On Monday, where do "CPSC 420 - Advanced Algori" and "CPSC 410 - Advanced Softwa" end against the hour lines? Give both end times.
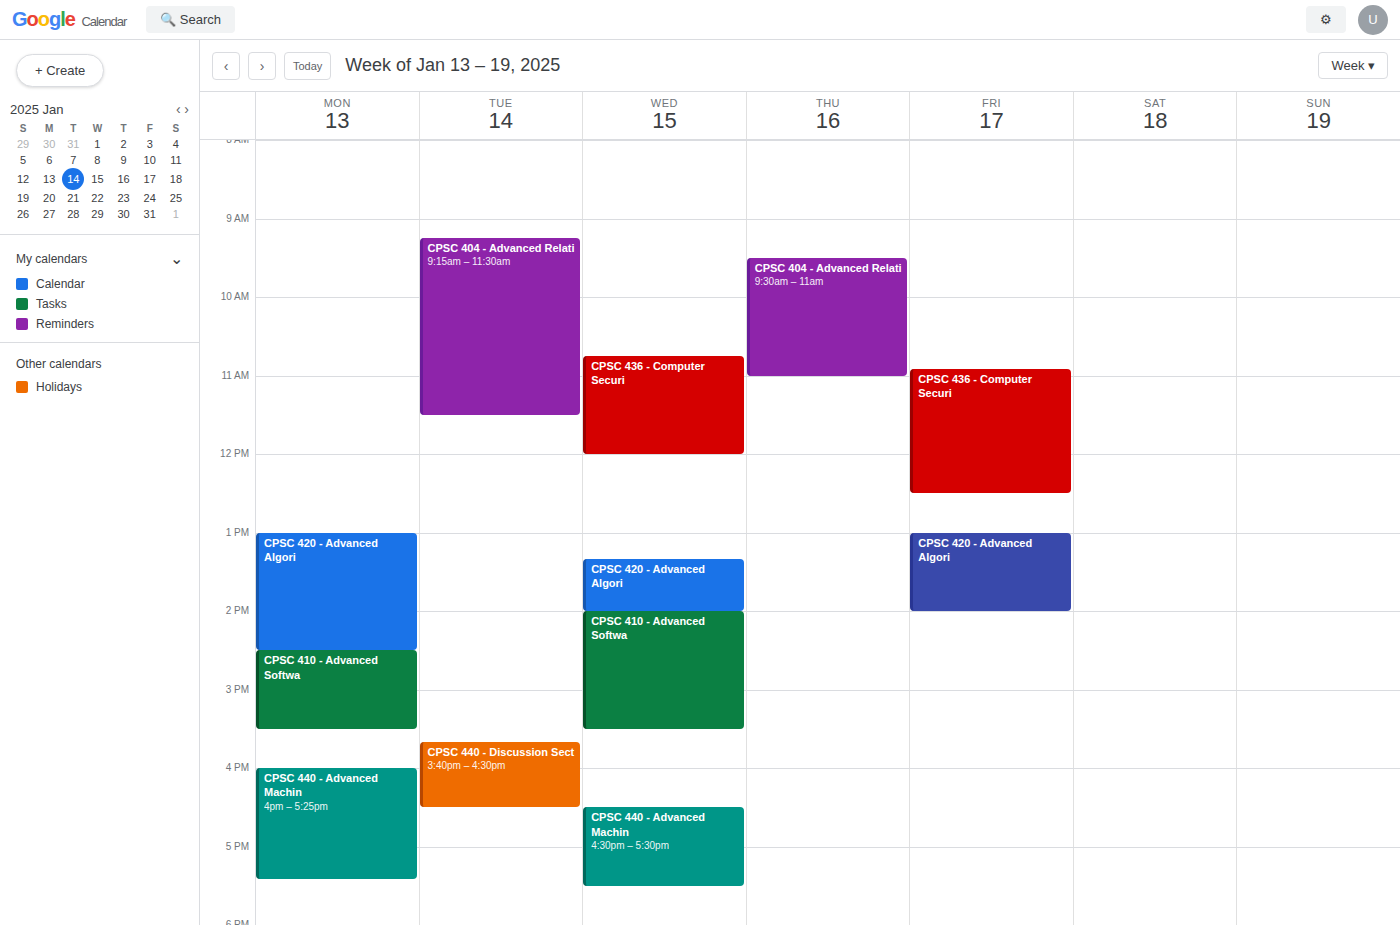
"CPSC 420 - Advanced Algori": 14:30, halfway between the 14:00 and 15:00 lines. "CPSC 410 - Advanced Softwa": 15:30, halfway between the 15:00 and 16:00 lines.